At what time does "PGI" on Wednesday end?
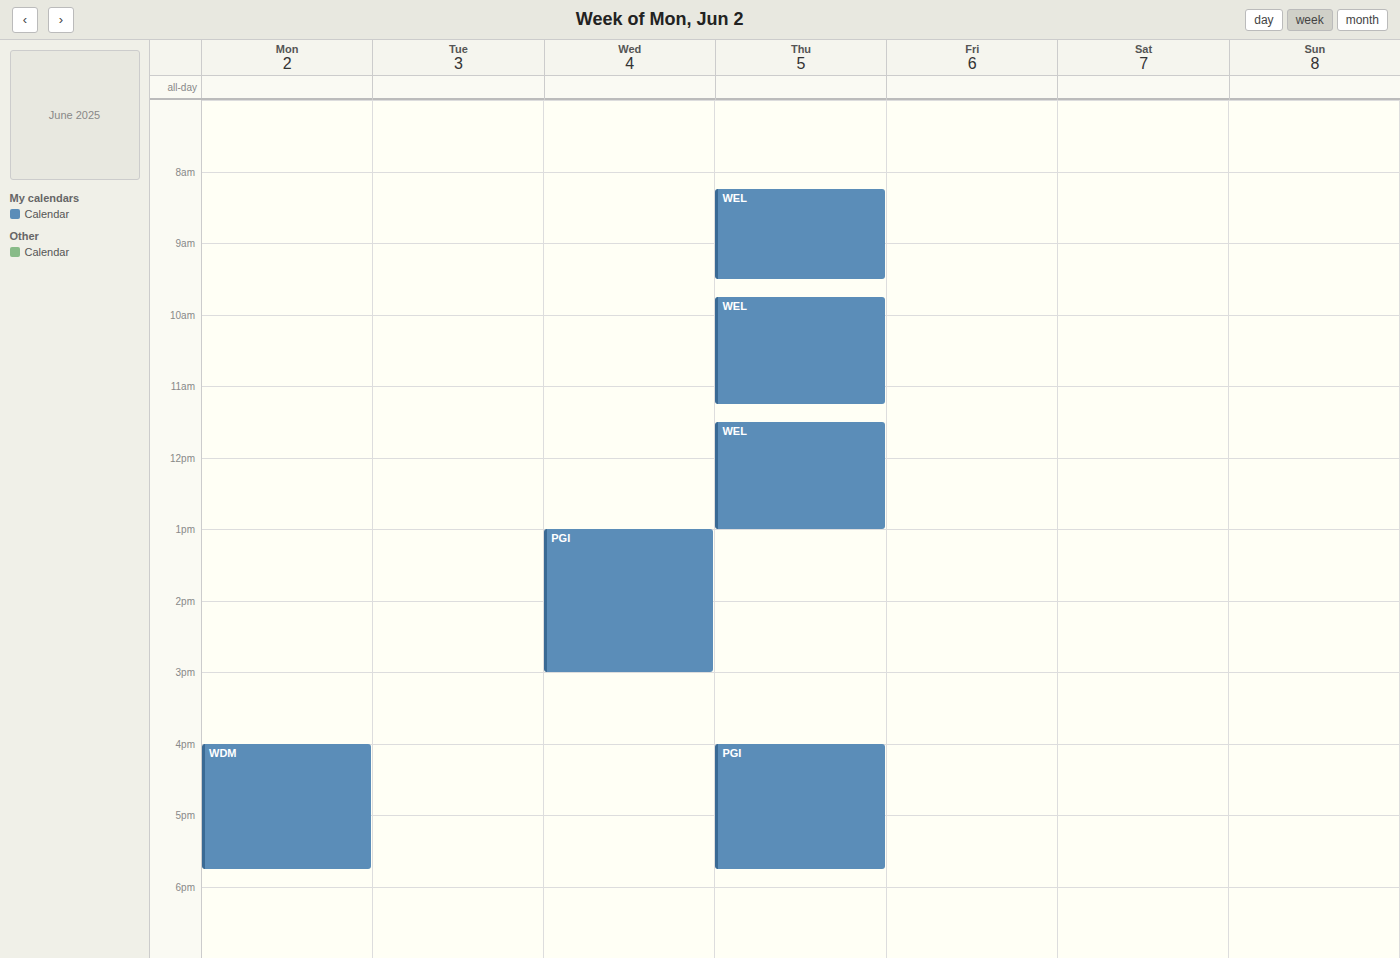
3:00 PM